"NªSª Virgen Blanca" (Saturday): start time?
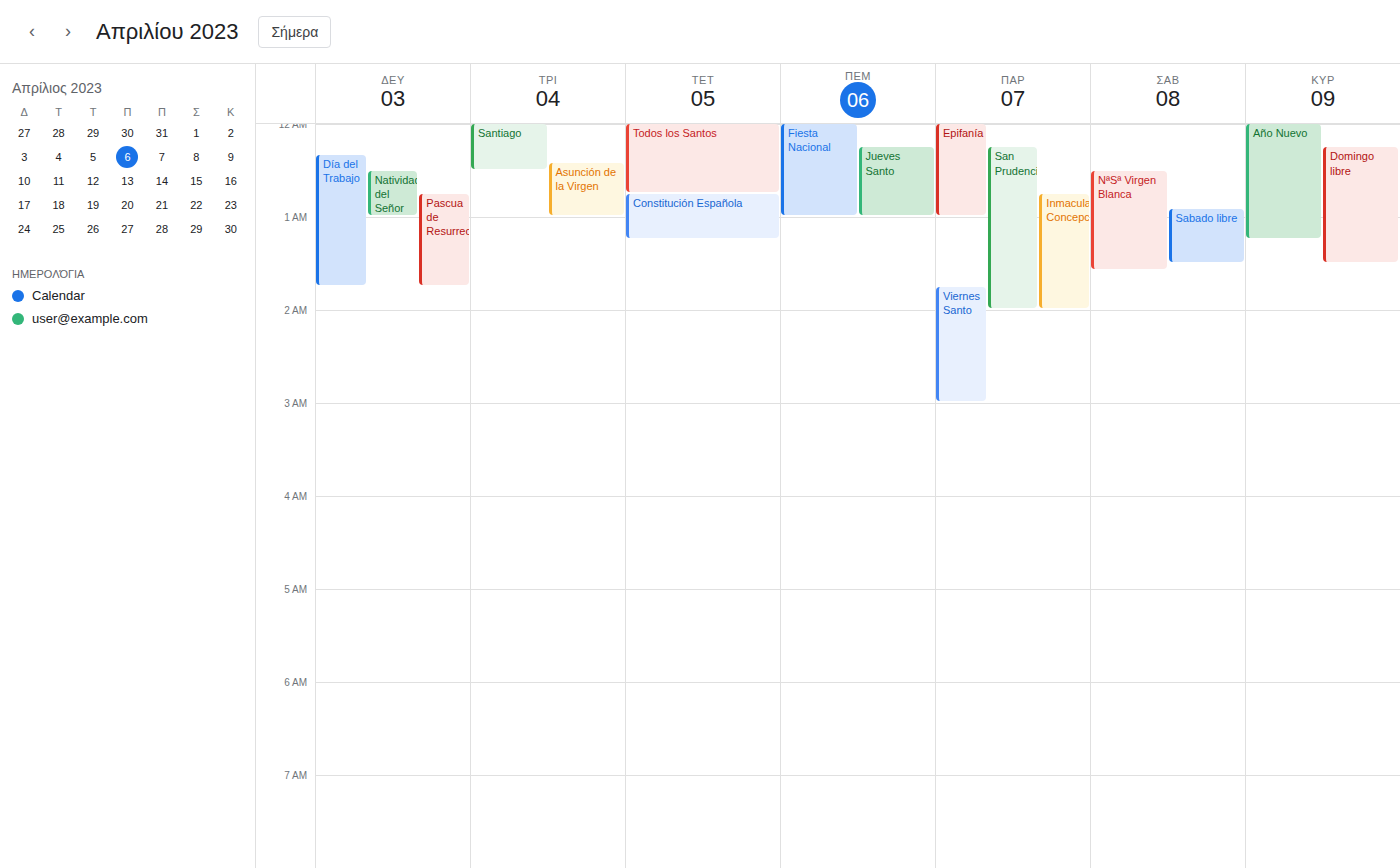
12:30 AM